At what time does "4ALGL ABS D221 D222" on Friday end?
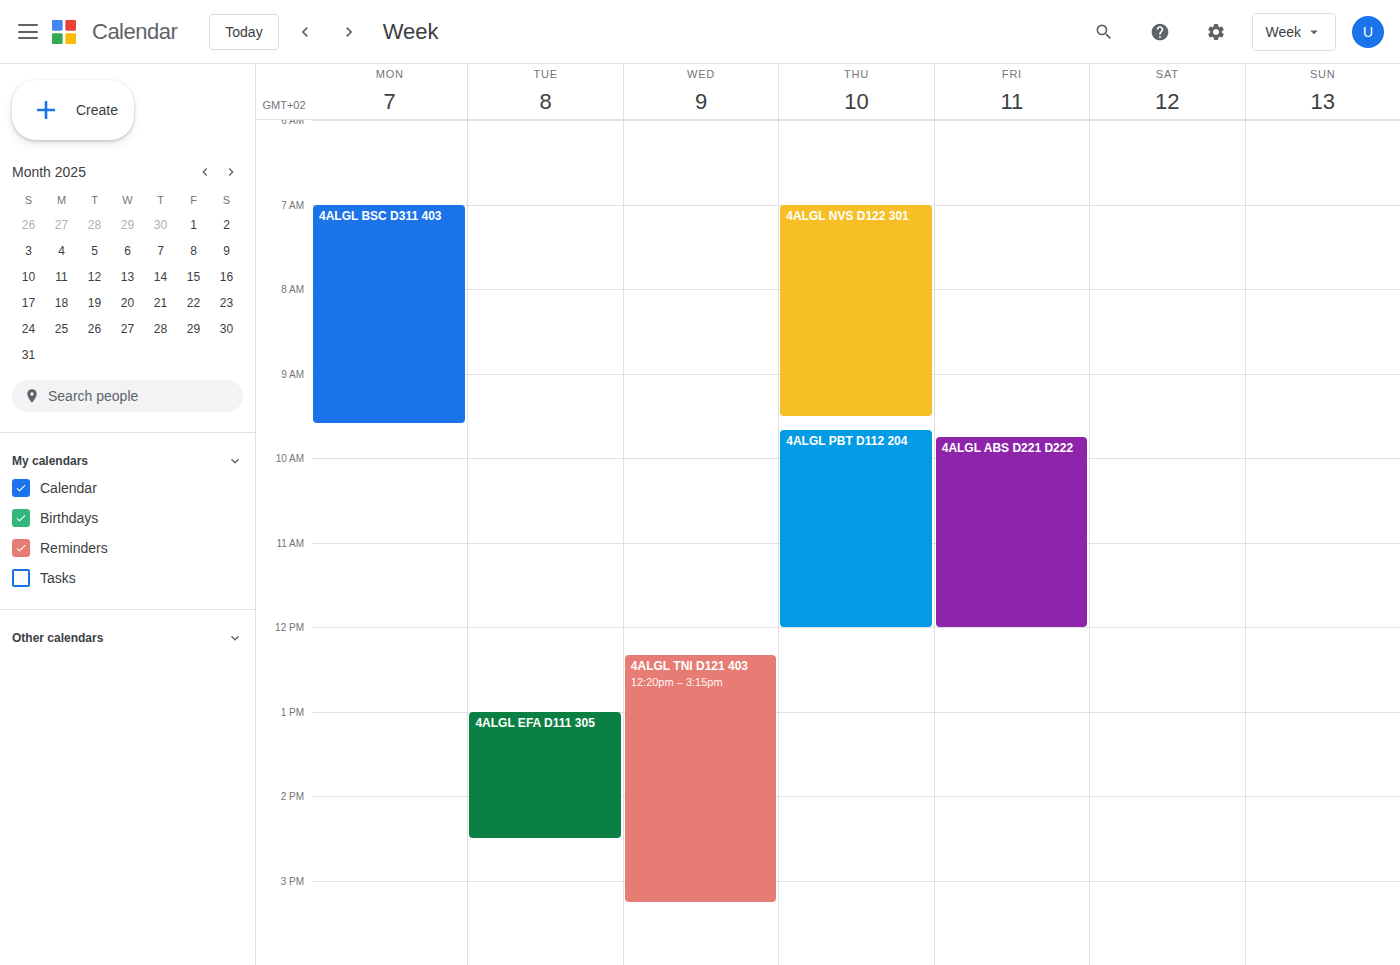
12:00 PM